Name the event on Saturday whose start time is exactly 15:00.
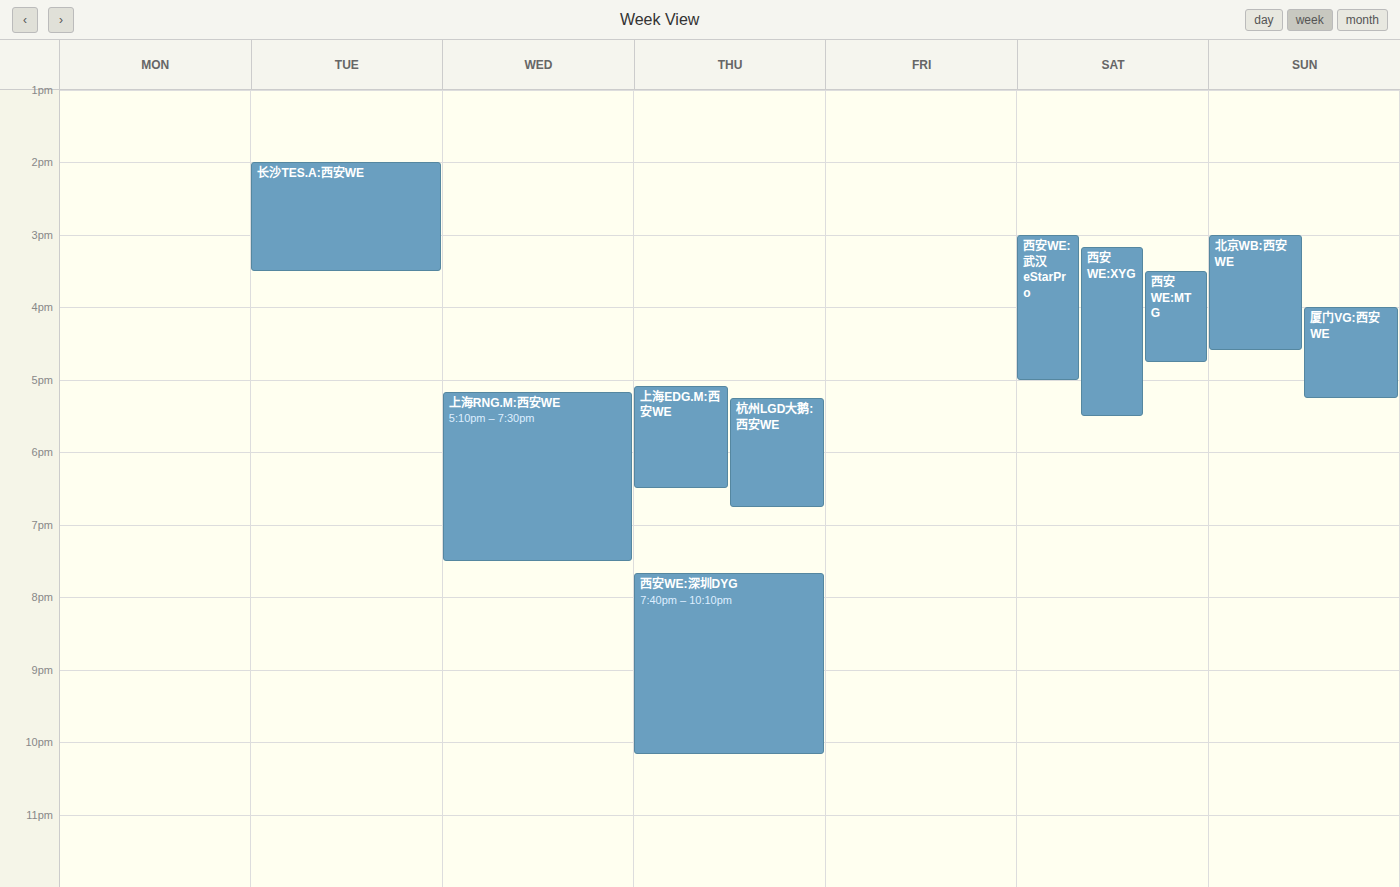
"西安WE:武汉eStarPro"